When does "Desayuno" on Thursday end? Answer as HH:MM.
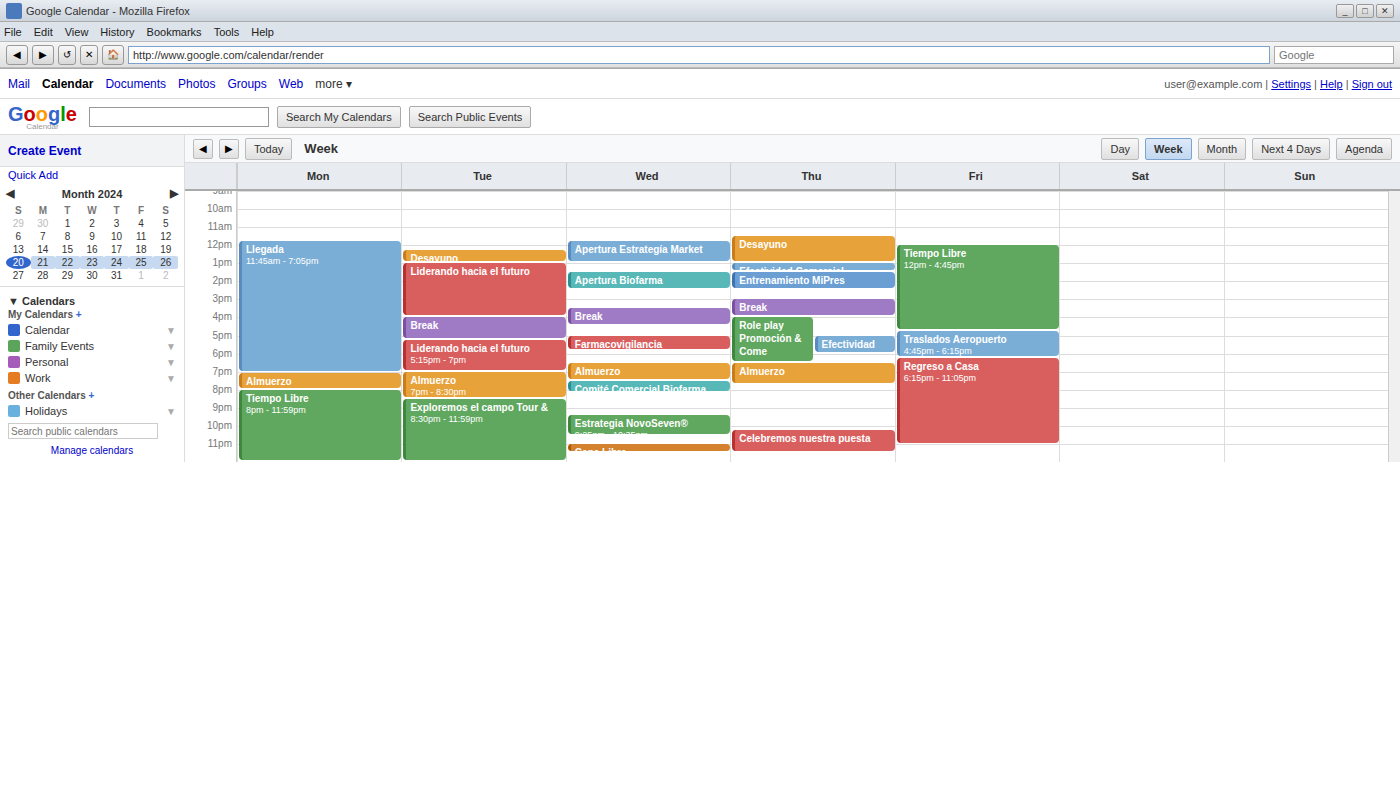
13:00